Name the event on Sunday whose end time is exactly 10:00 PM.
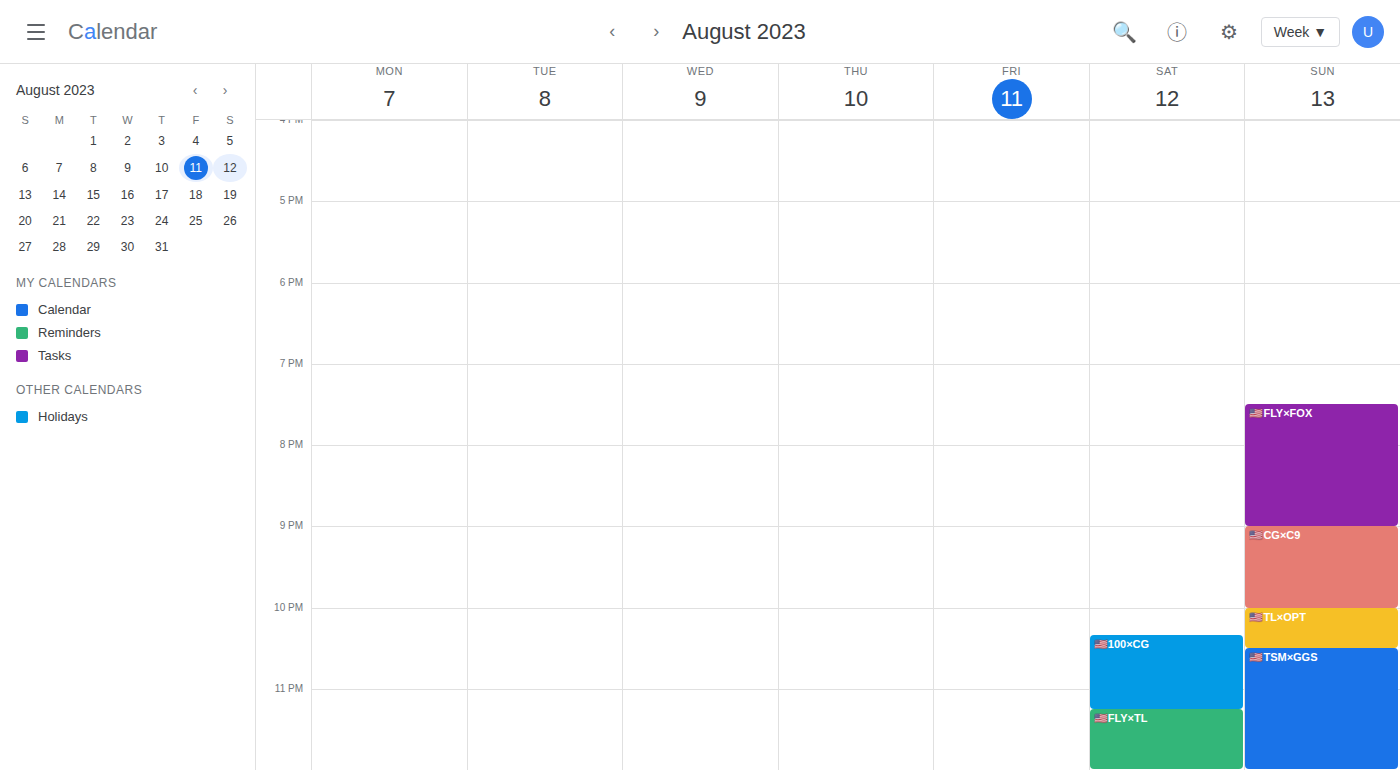
"🇺🇸CG×C9"